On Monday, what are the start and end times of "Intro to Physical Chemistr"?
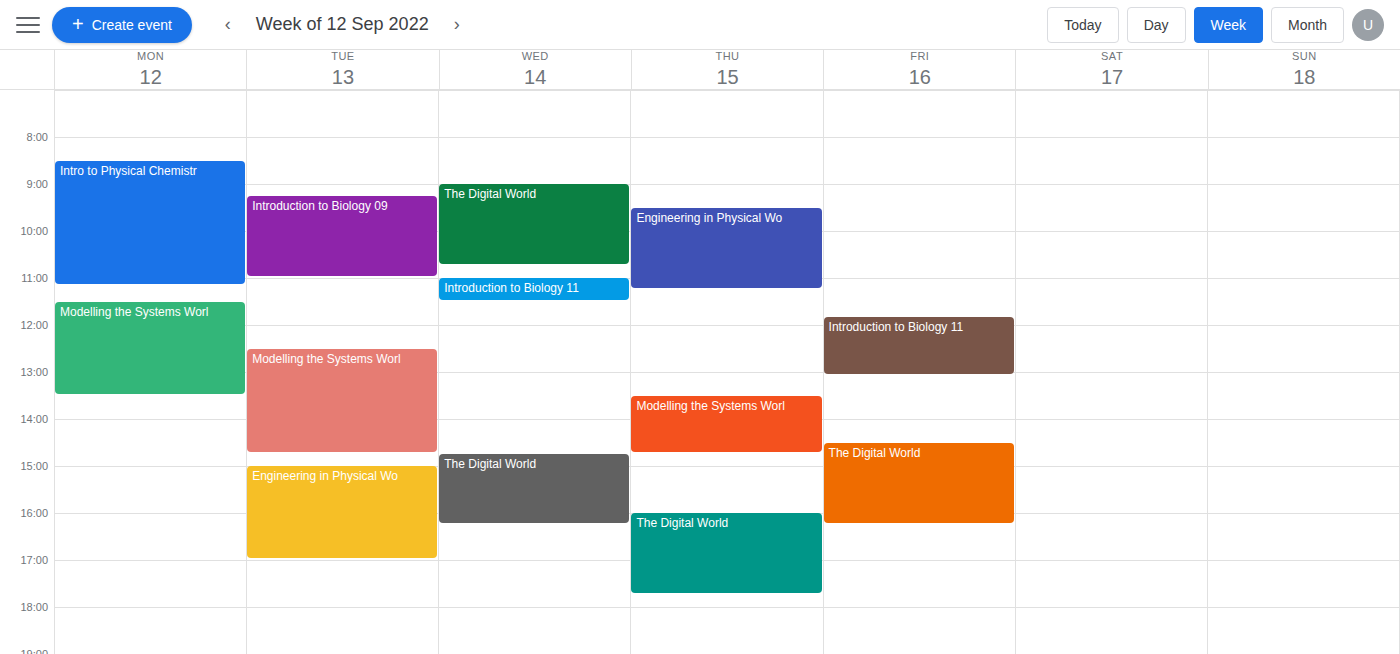
08:30 to 11:10